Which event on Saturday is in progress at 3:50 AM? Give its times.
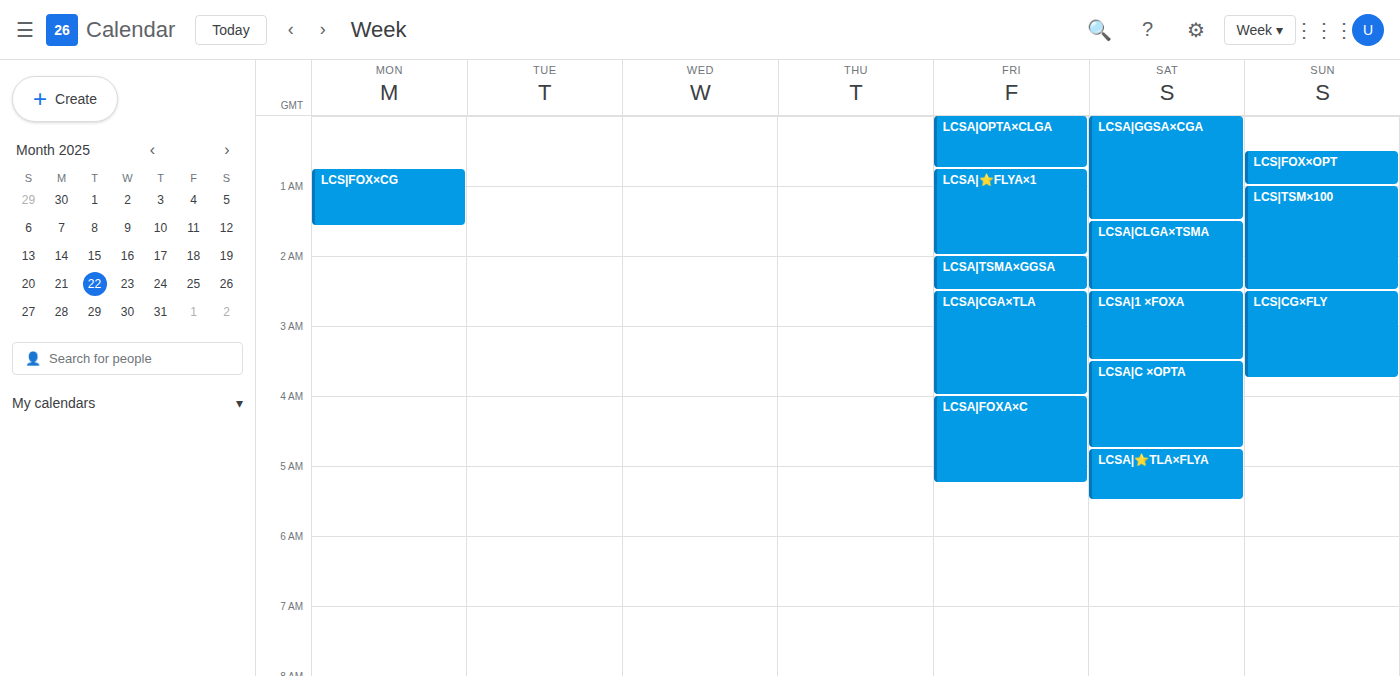
"LCSA|C ×OPTA", 3:30 AM to 4:45 AM